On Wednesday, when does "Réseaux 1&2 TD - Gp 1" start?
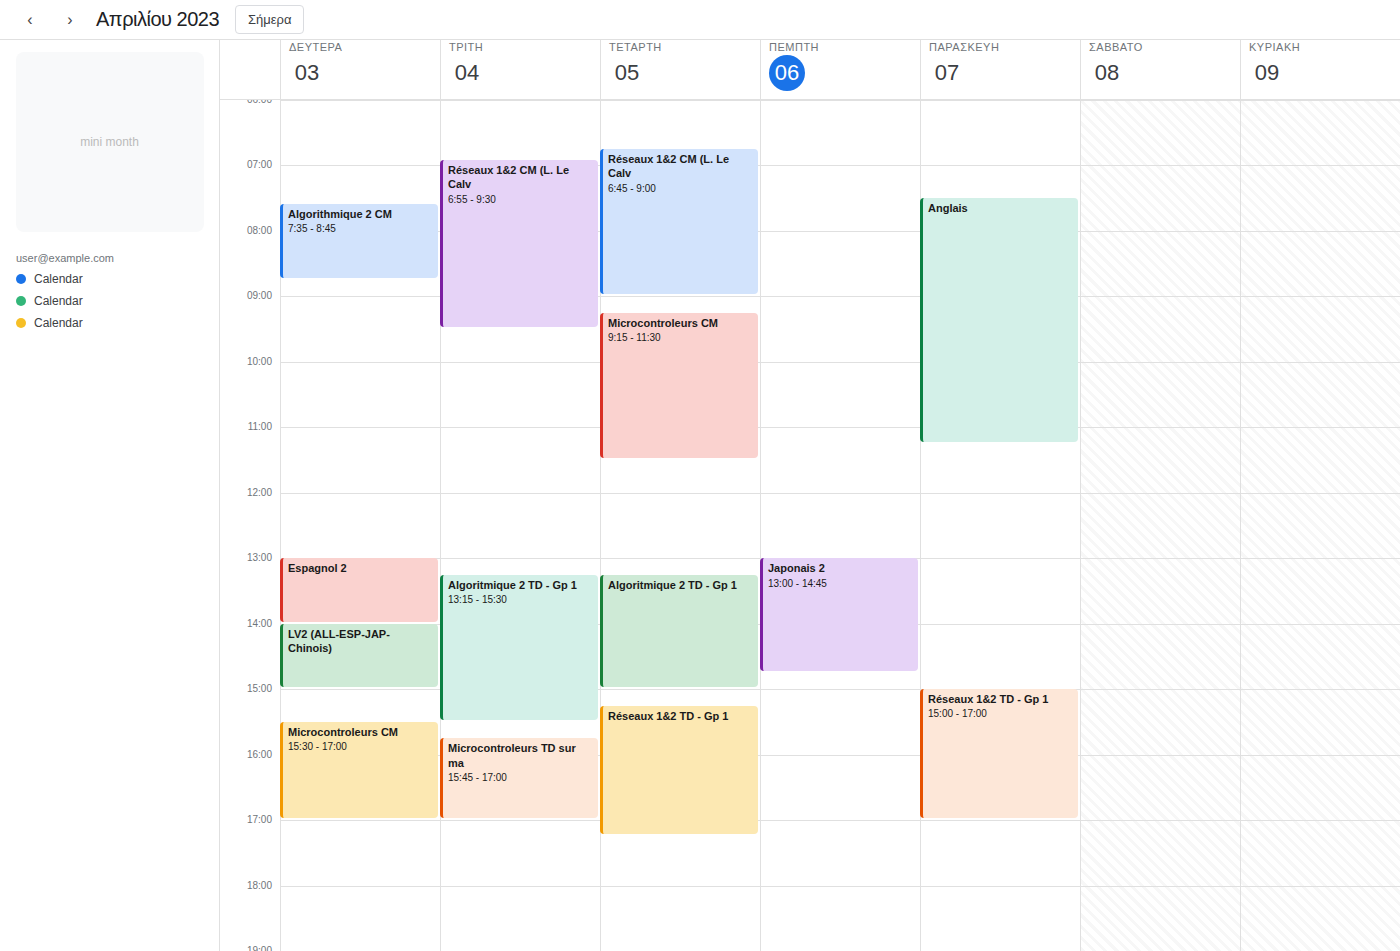
3:15 PM